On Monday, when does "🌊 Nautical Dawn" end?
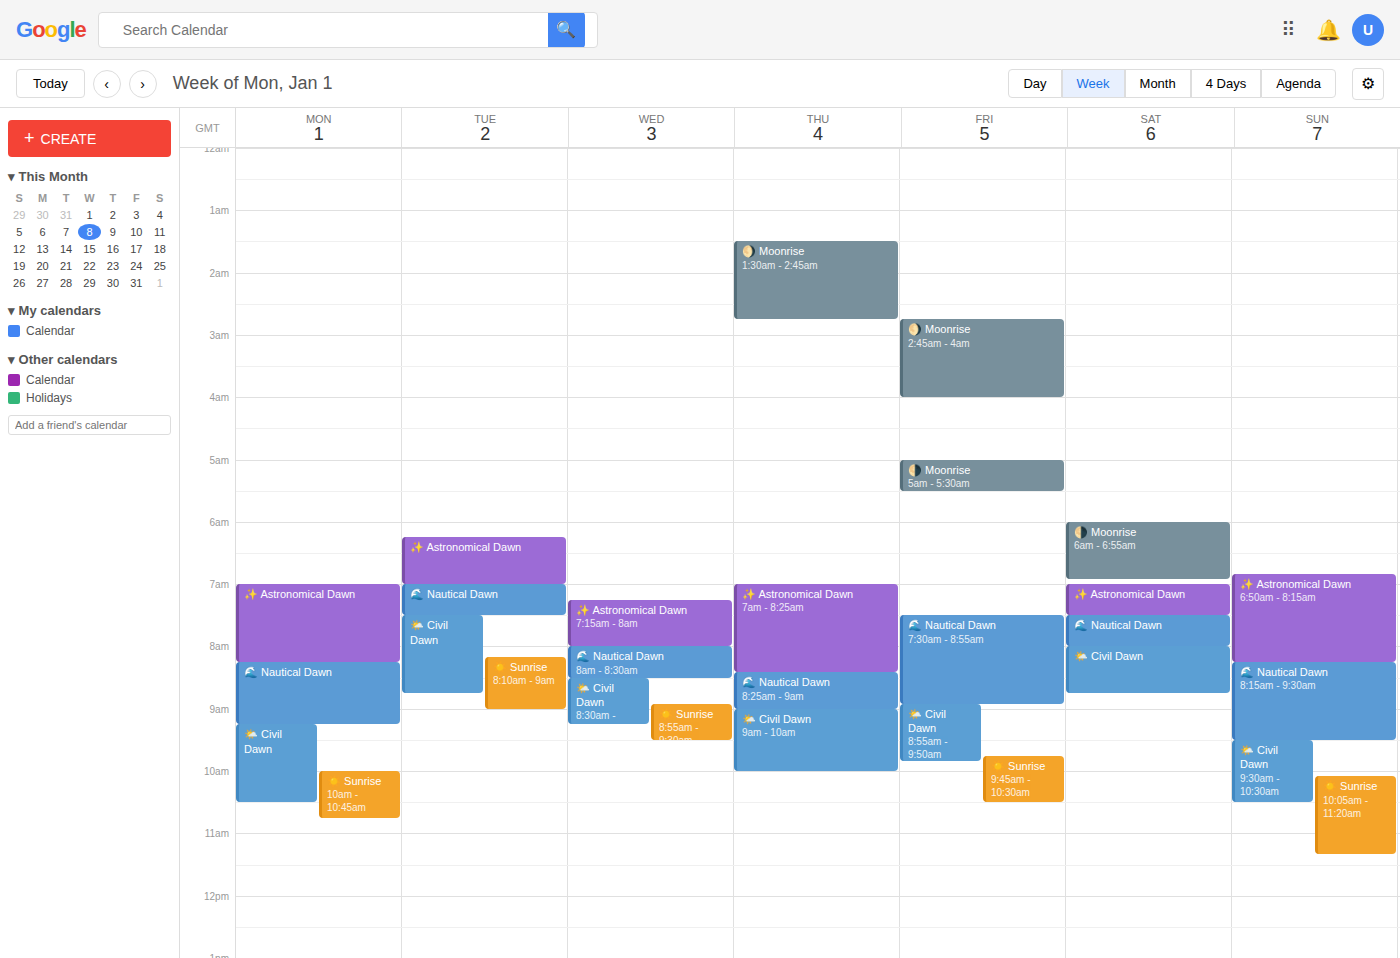
9:15 AM